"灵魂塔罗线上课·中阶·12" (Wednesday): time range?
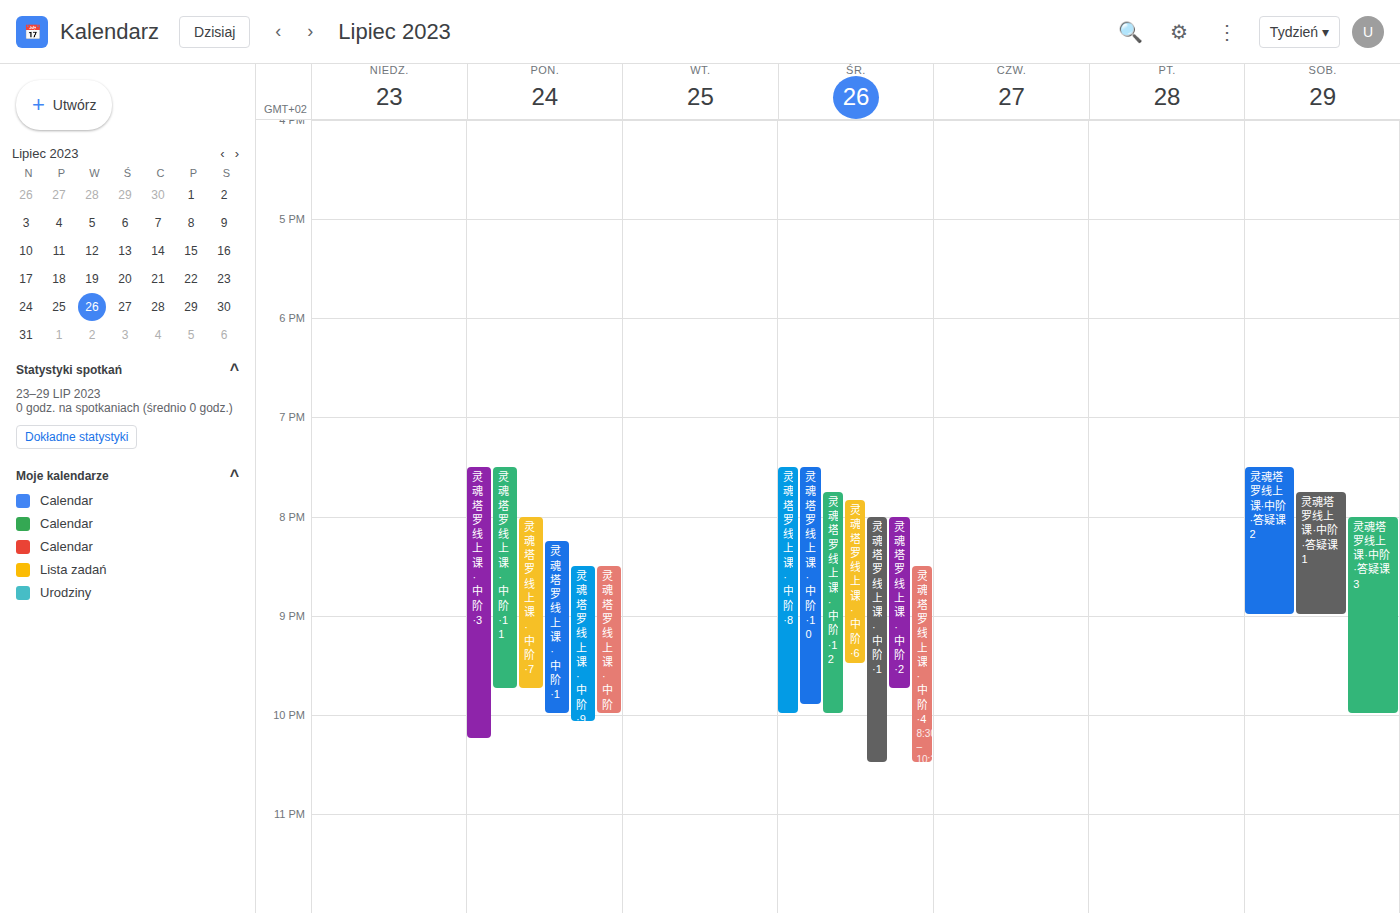
7:45 PM to 10:00 PM